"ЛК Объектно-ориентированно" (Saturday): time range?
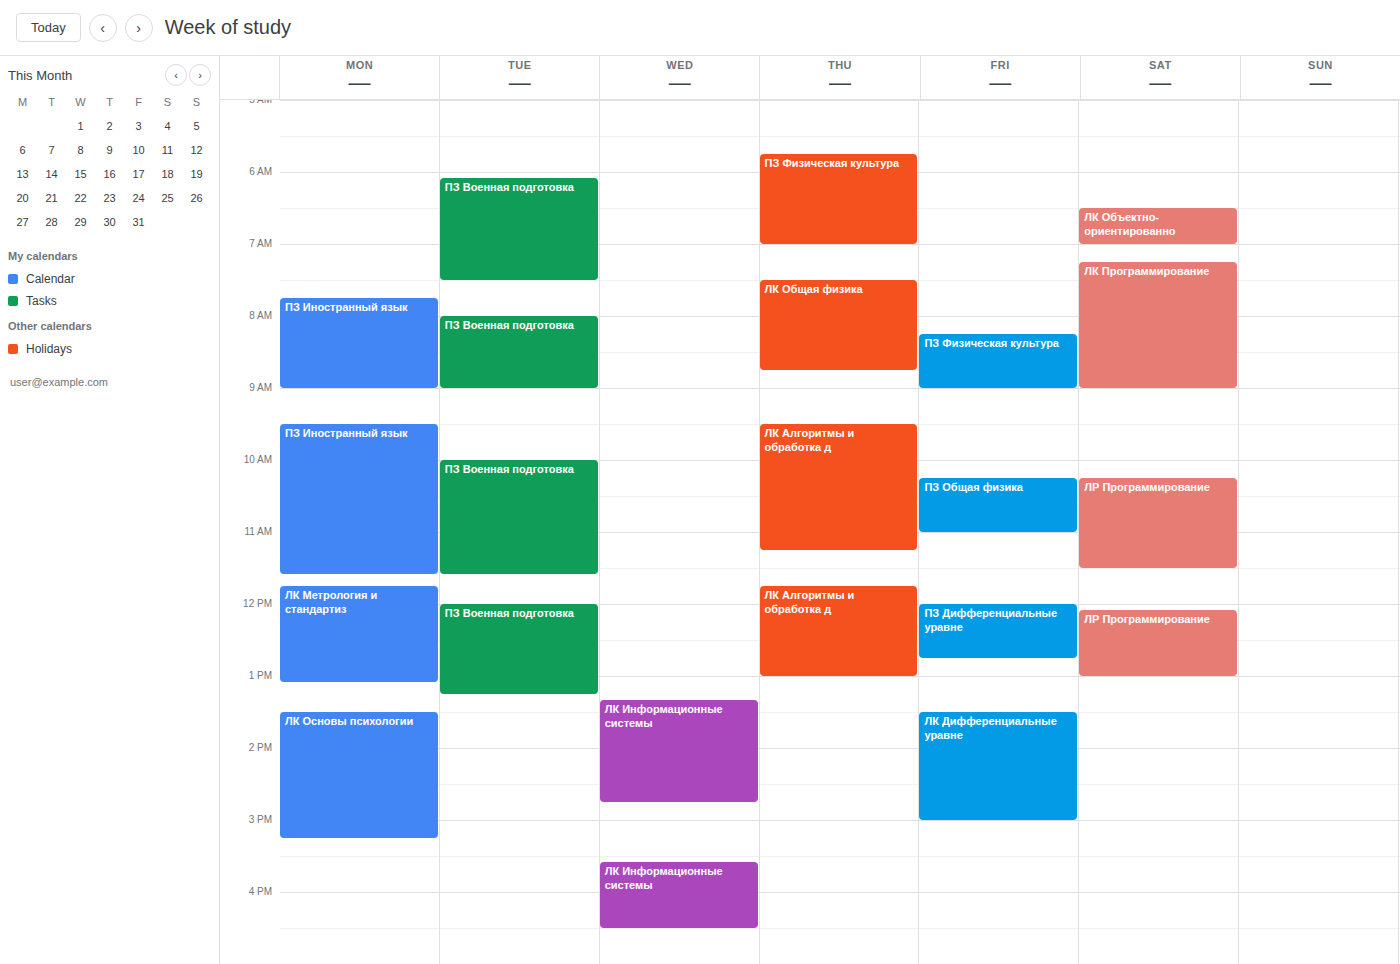
6:30 AM to 7:00 AM